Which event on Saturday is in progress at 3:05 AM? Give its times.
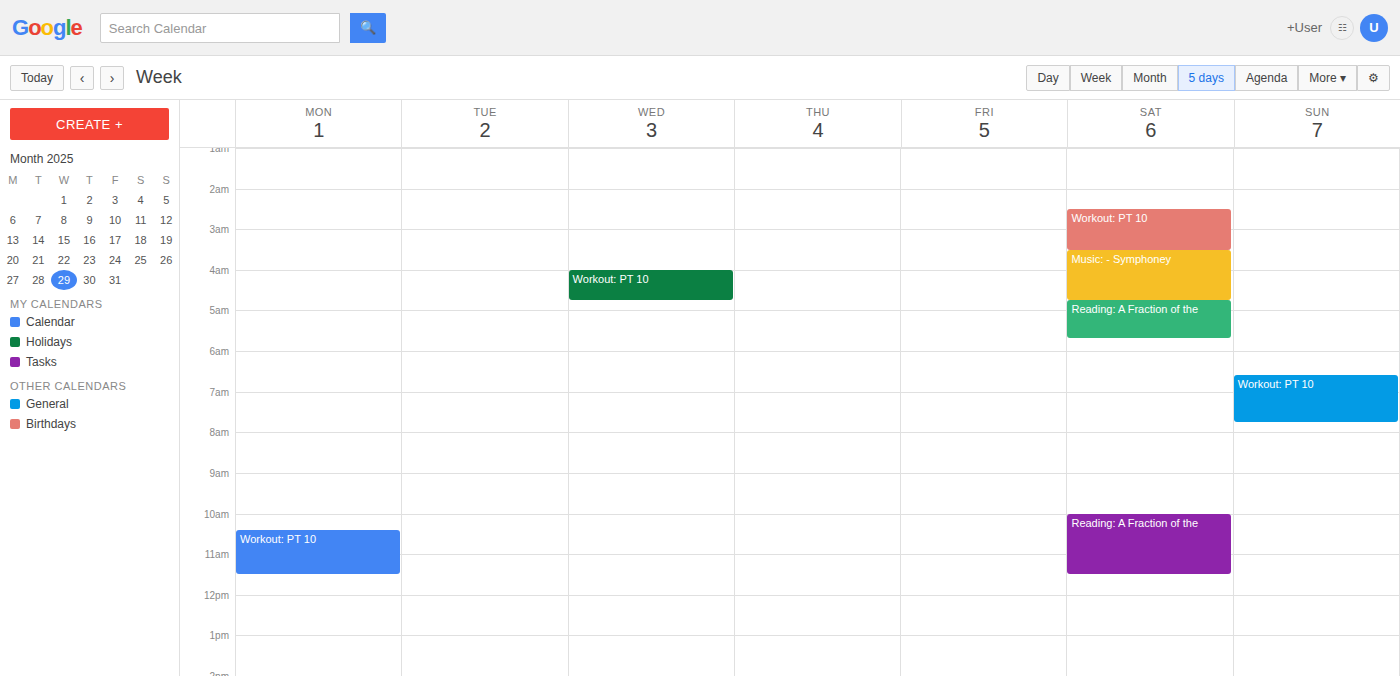
"Workout: PT 10", 2:30 AM to 3:30 AM